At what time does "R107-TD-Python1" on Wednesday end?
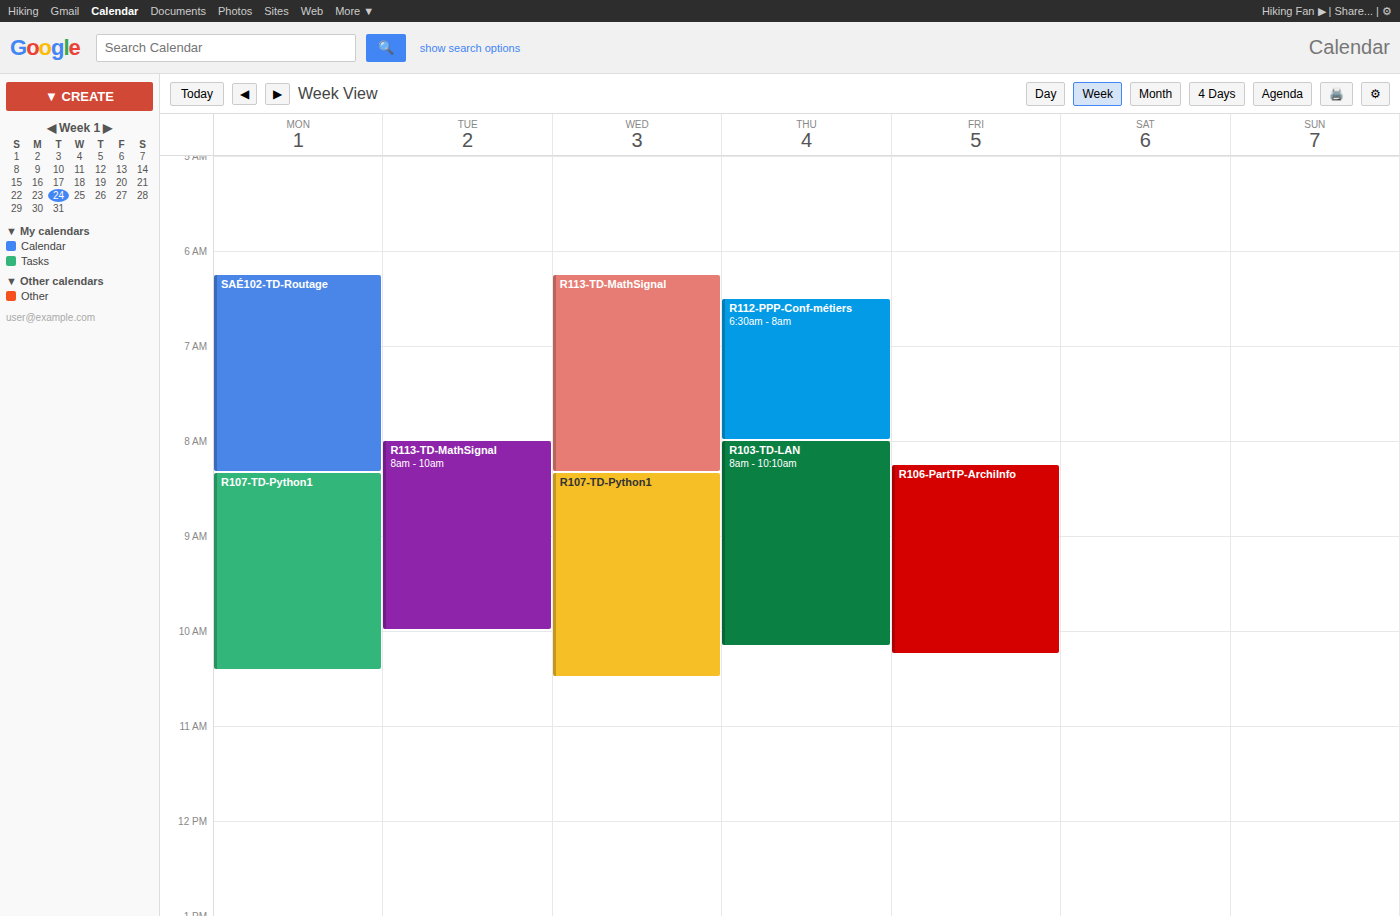
10:30 AM